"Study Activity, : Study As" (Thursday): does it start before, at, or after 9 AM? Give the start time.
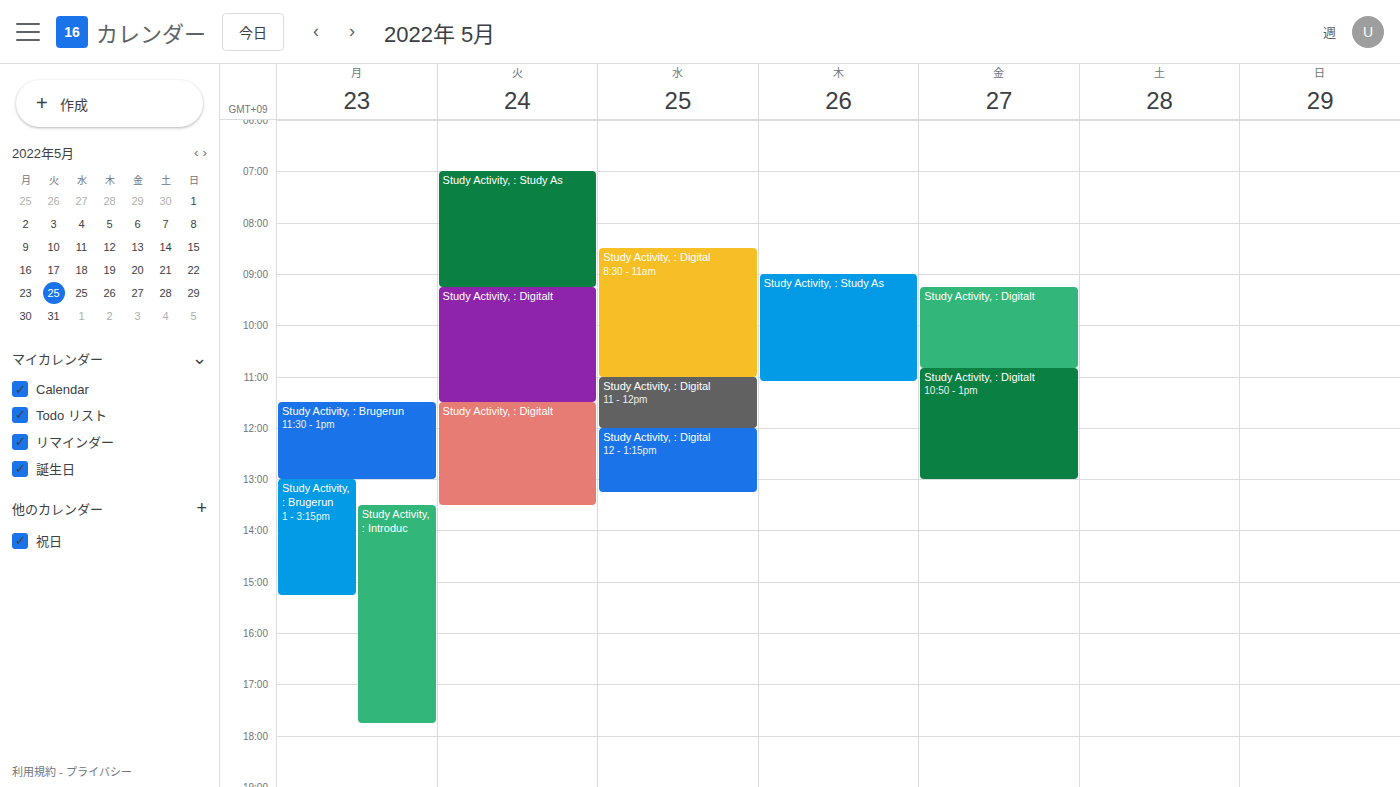
9:00 AM -- exactly at 9 AM, on the 9 AM line.